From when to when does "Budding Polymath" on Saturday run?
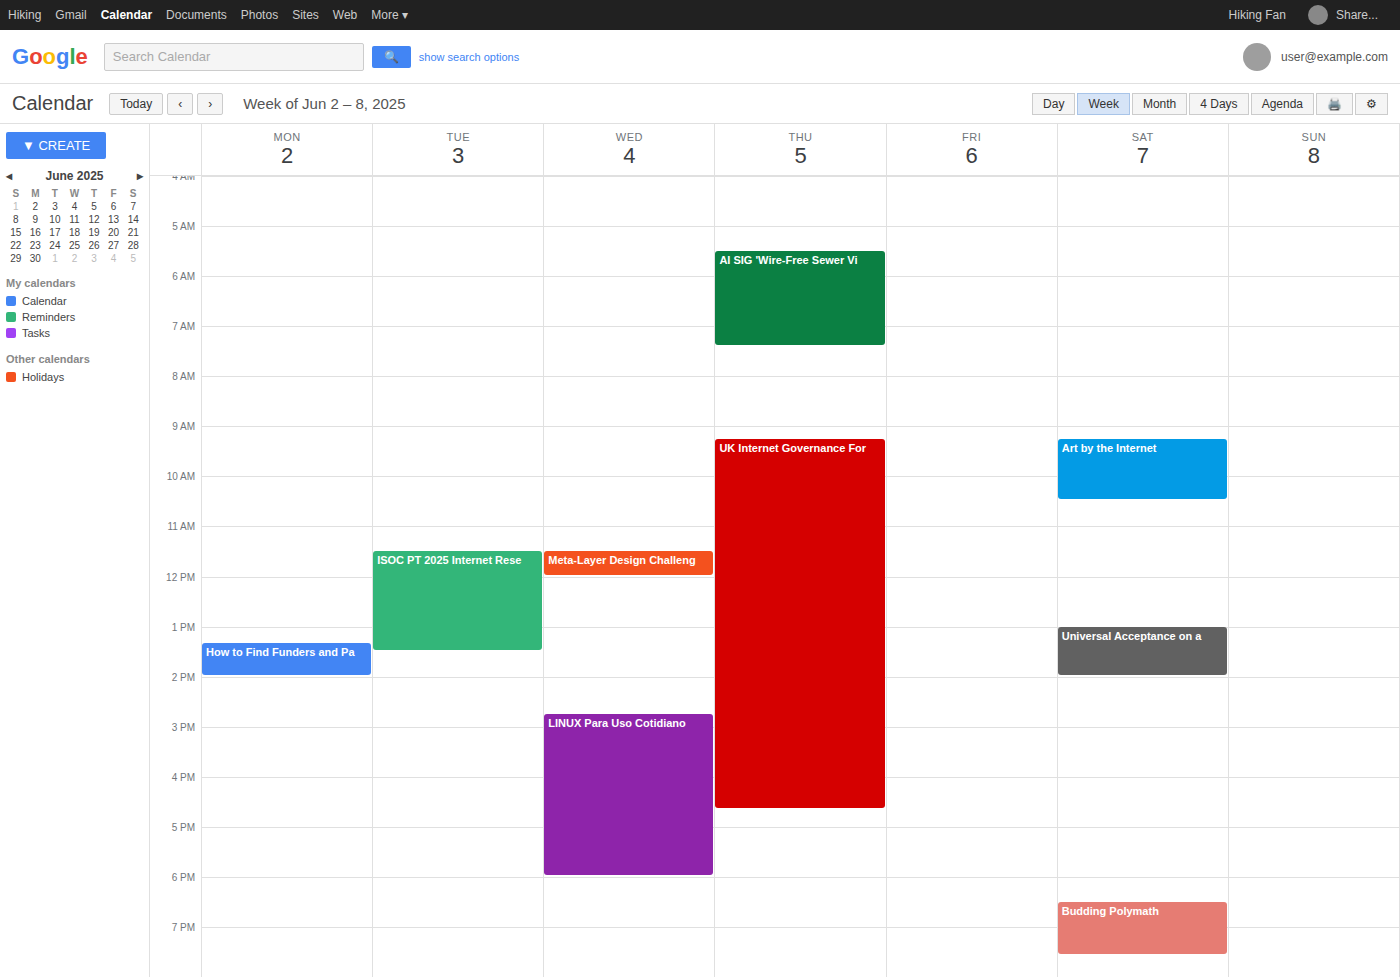
6:30 PM to 7:35 PM